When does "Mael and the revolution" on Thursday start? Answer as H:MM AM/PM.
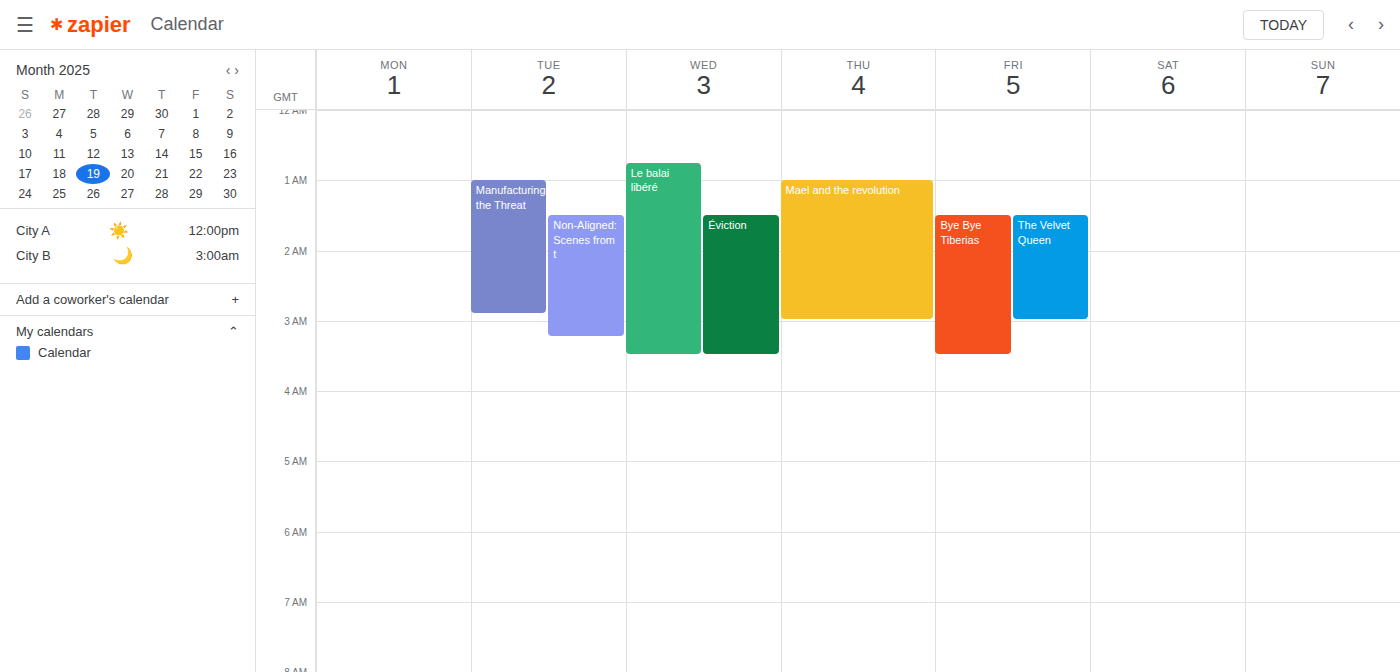
1:00 AM